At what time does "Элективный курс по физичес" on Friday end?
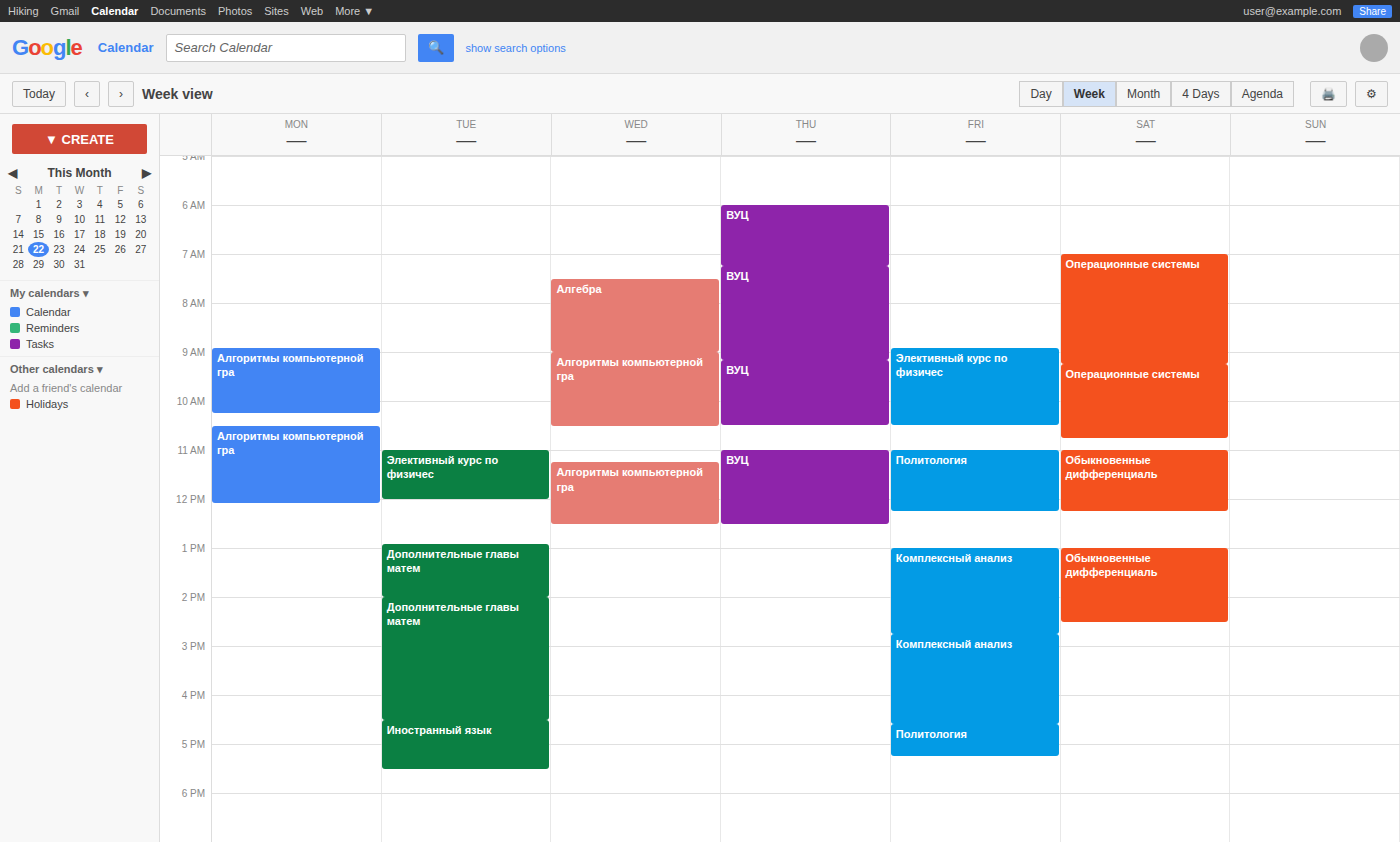
10:30